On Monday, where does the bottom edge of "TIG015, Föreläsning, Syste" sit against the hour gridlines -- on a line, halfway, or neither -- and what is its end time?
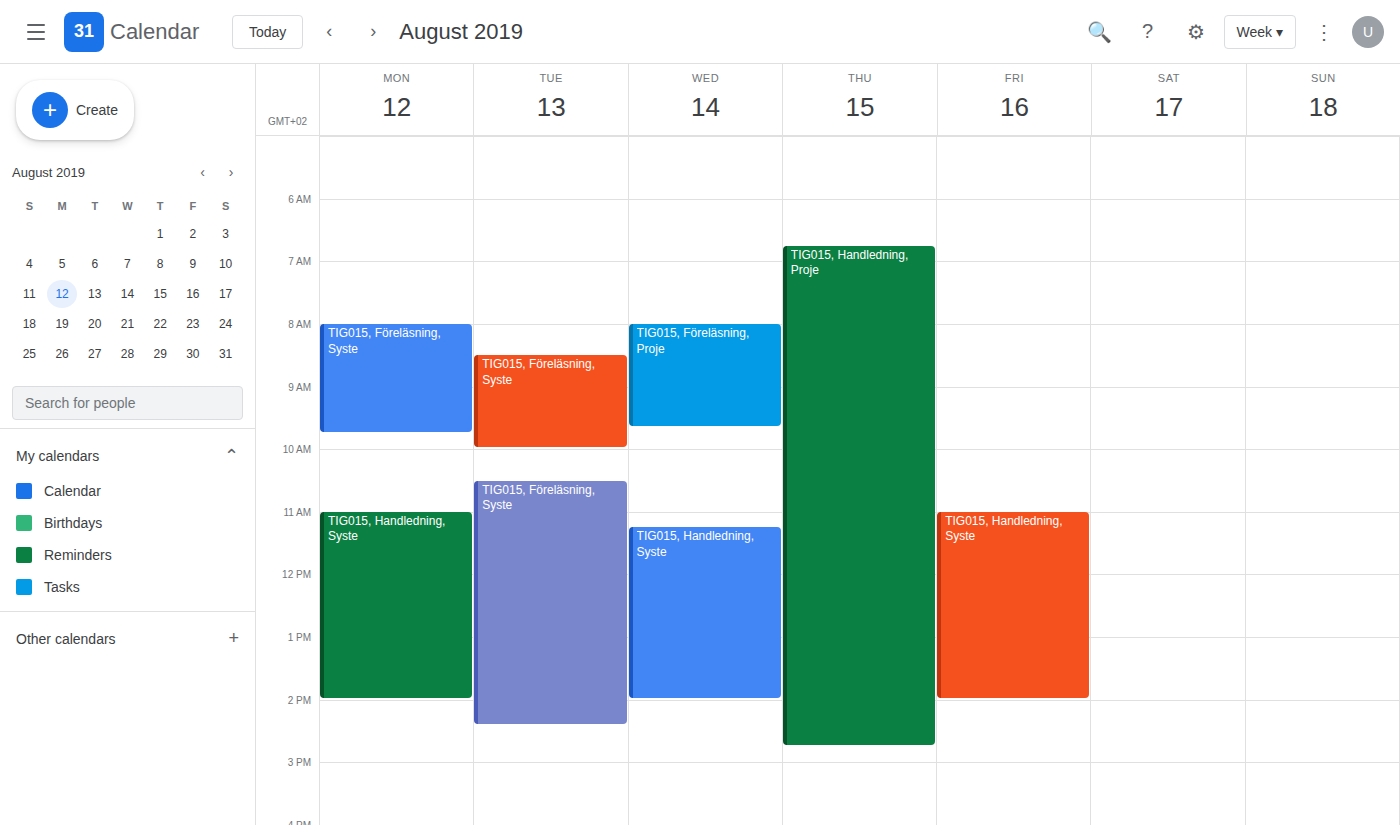
09:45 -- neither: three quarters of the way from the 09:00 line to the 10:00 line.